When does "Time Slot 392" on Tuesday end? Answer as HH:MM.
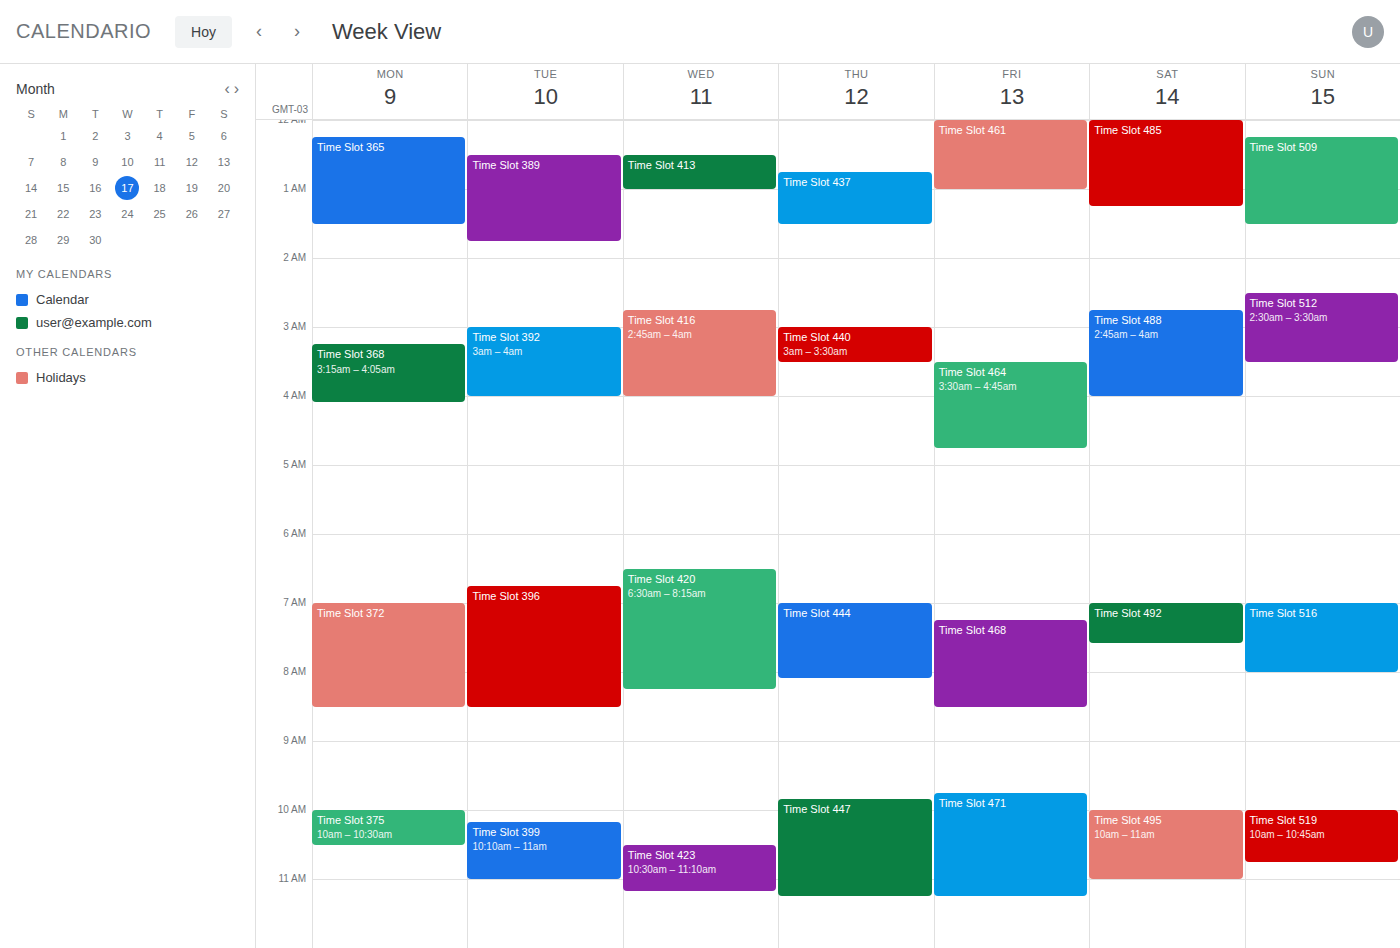
04:00